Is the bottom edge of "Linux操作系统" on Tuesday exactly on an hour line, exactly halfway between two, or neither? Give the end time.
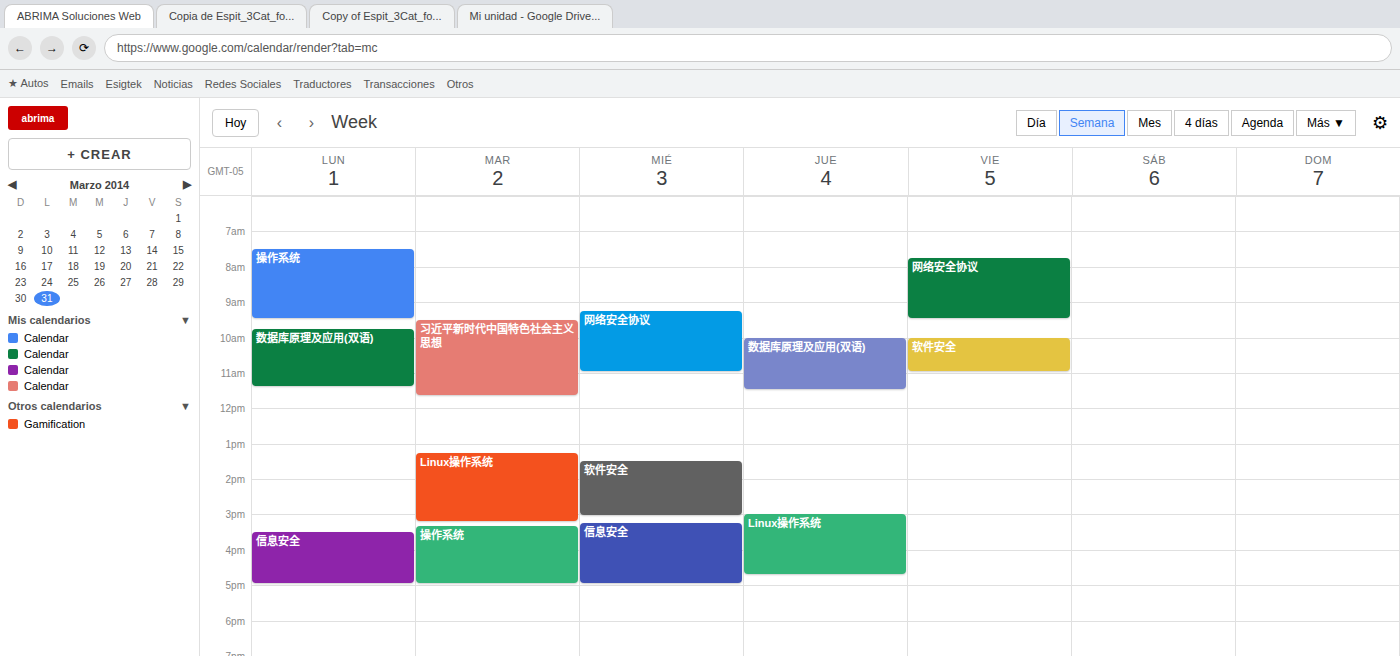
3:15 PM -- neither: a quarter of the way from the 3 PM line to the 4 PM line.